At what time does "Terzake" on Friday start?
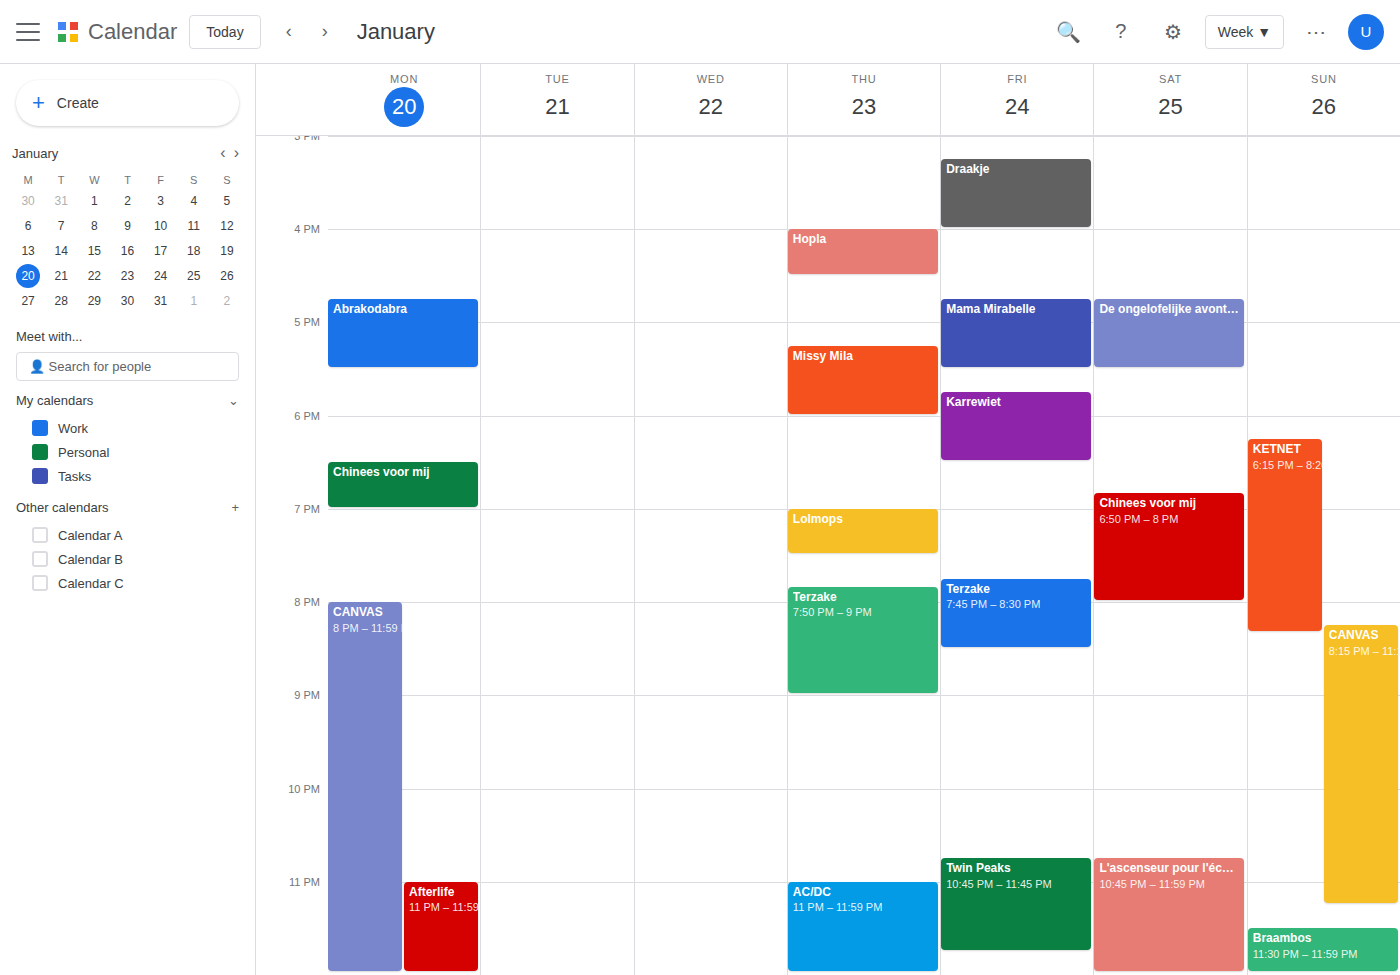
7:45 PM